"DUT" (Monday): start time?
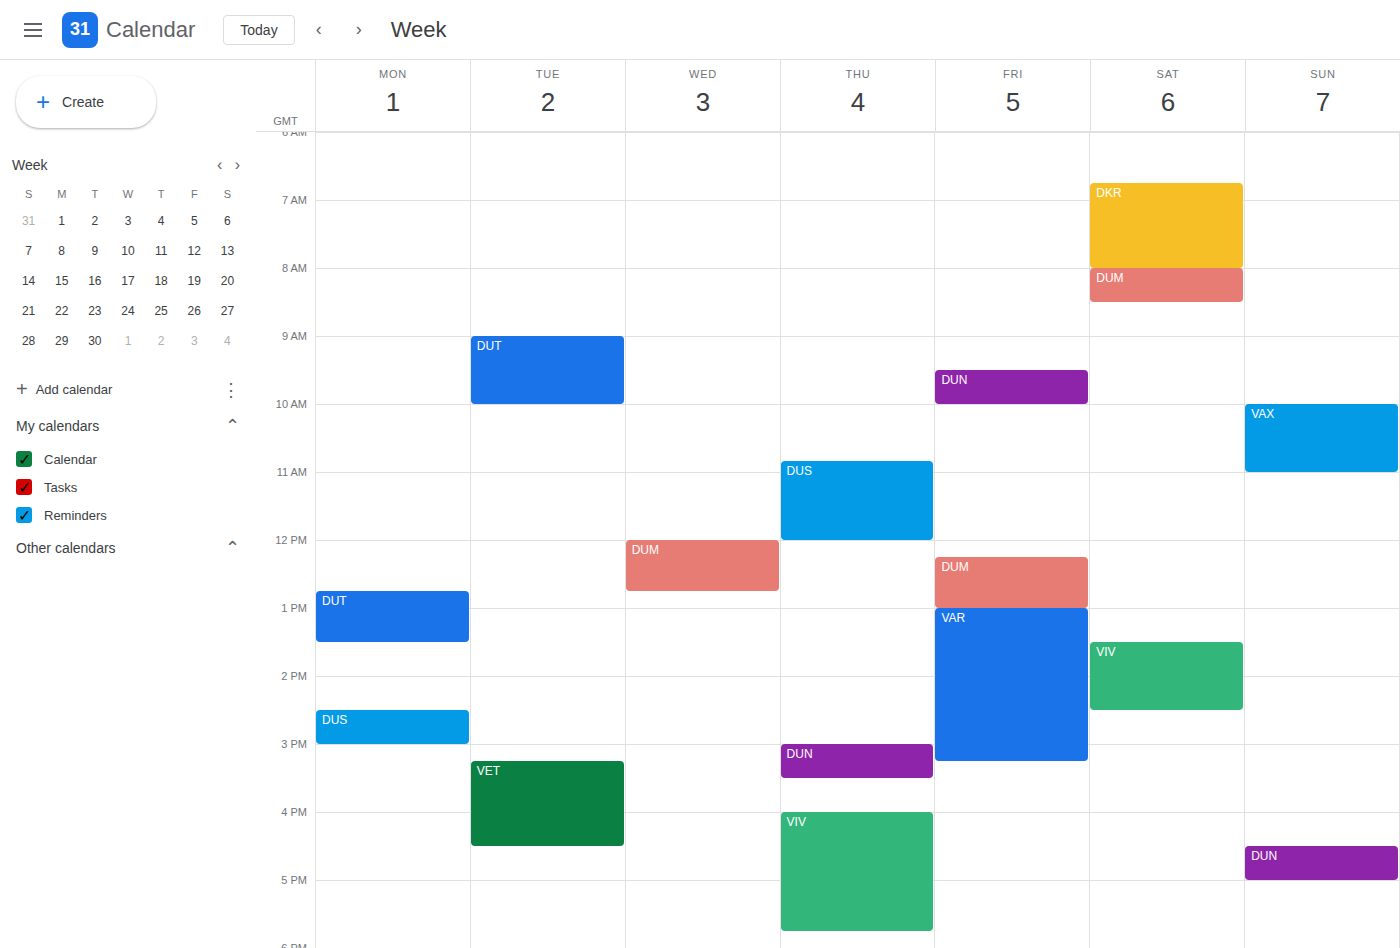
12:45 PM